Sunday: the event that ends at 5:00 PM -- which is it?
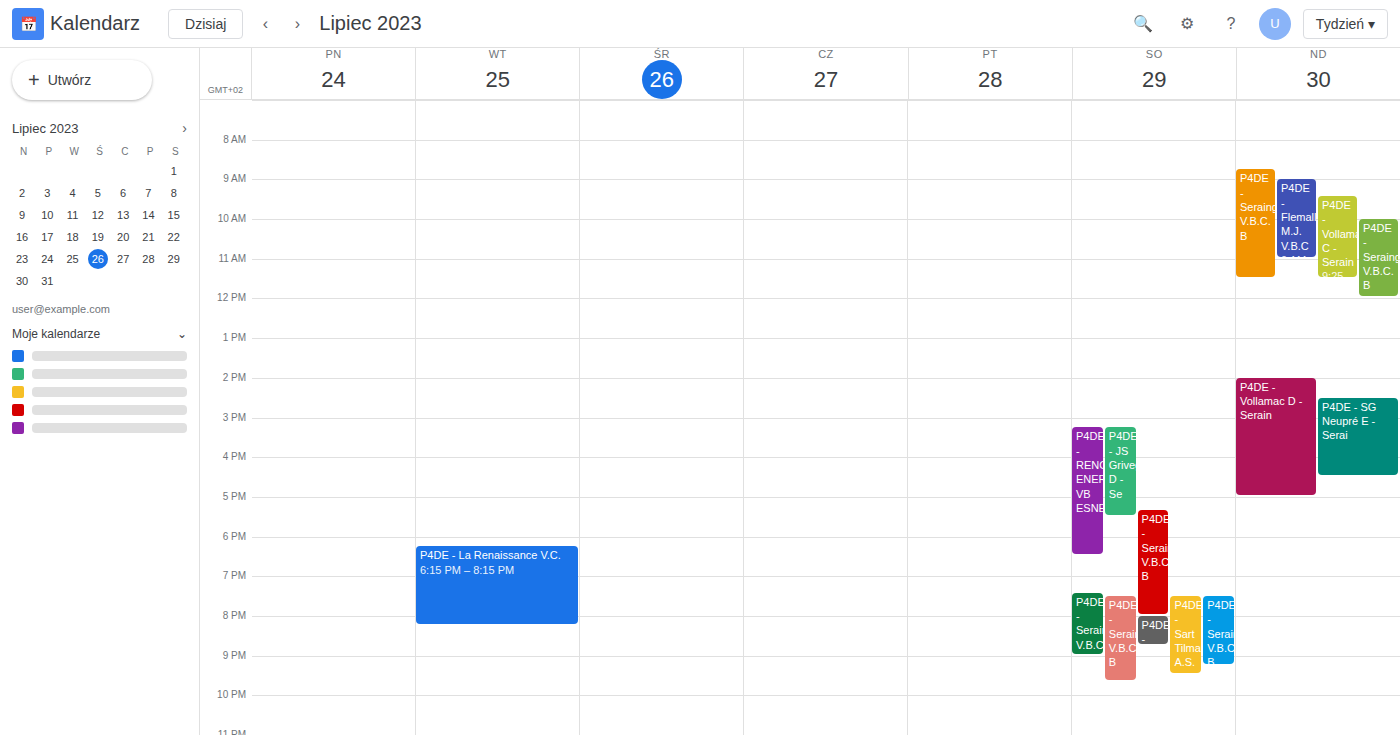
"P4DE - Vollamac D - Serain"